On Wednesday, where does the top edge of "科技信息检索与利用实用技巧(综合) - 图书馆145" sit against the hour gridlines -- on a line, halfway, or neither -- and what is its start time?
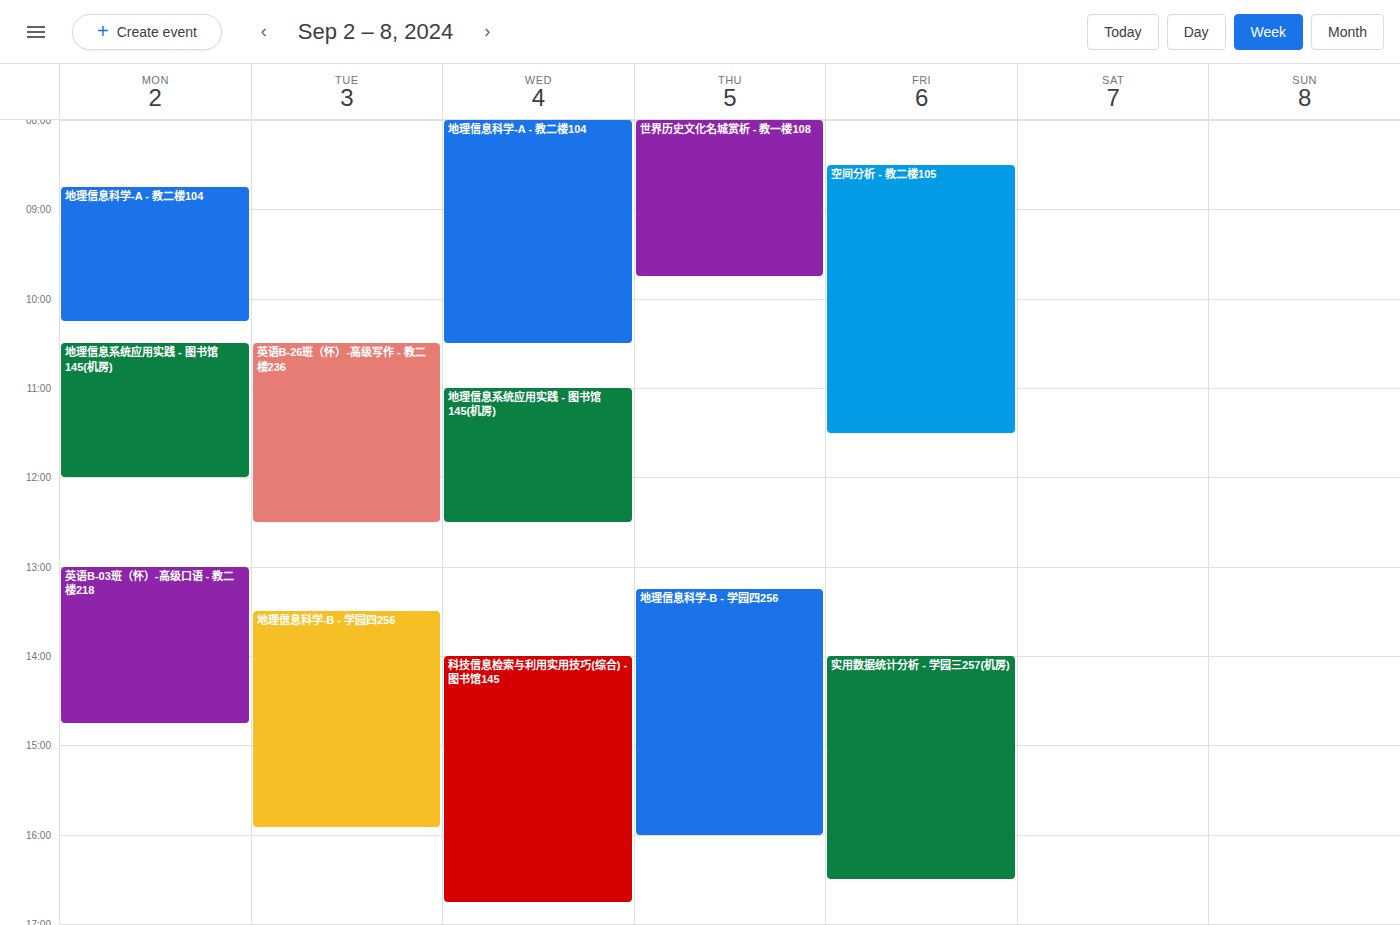
2:00 PM -- exactly on the 2 PM line.